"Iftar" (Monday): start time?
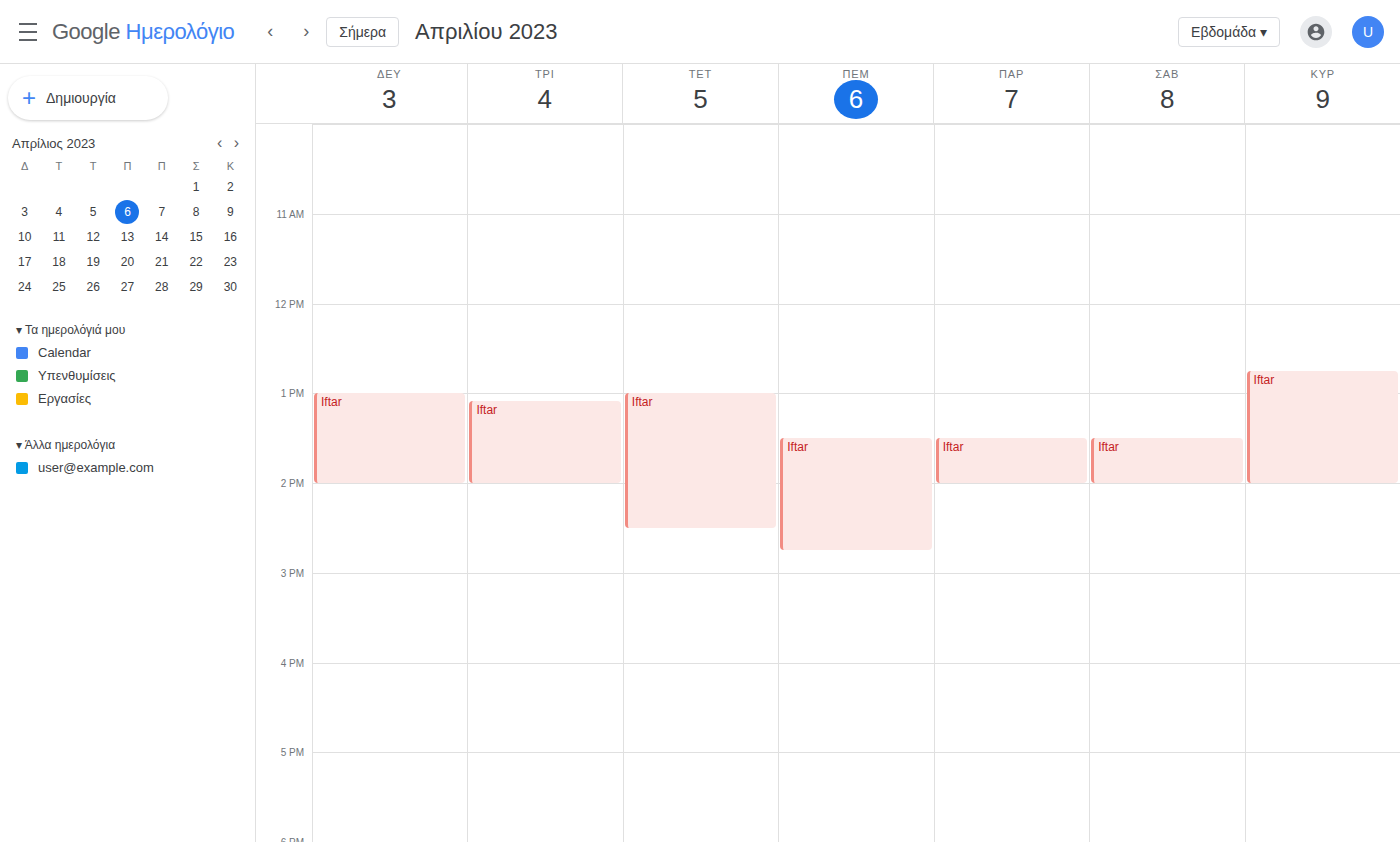
1:00 PM